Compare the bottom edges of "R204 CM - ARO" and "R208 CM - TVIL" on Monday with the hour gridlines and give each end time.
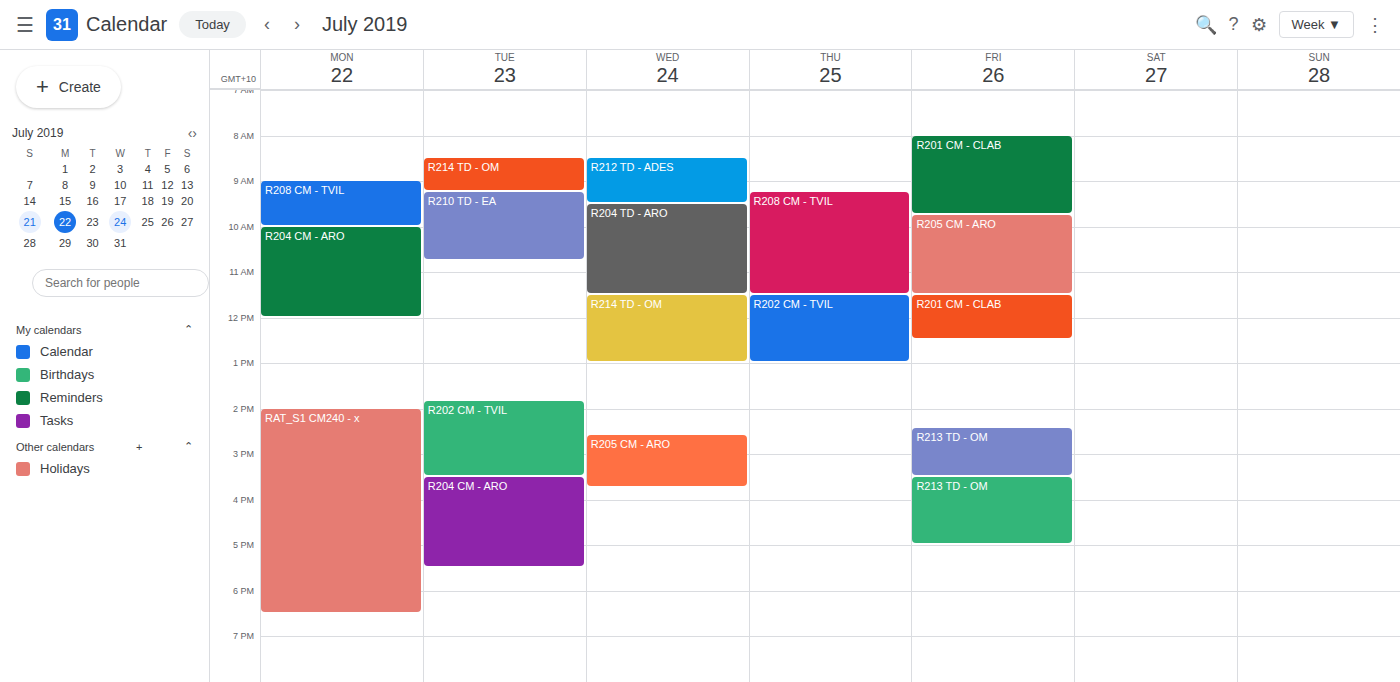
"R204 CM - ARO": 12:00 PM, exactly on the 12 PM line. "R208 CM - TVIL": 10:00 AM, exactly on the 10 AM line.